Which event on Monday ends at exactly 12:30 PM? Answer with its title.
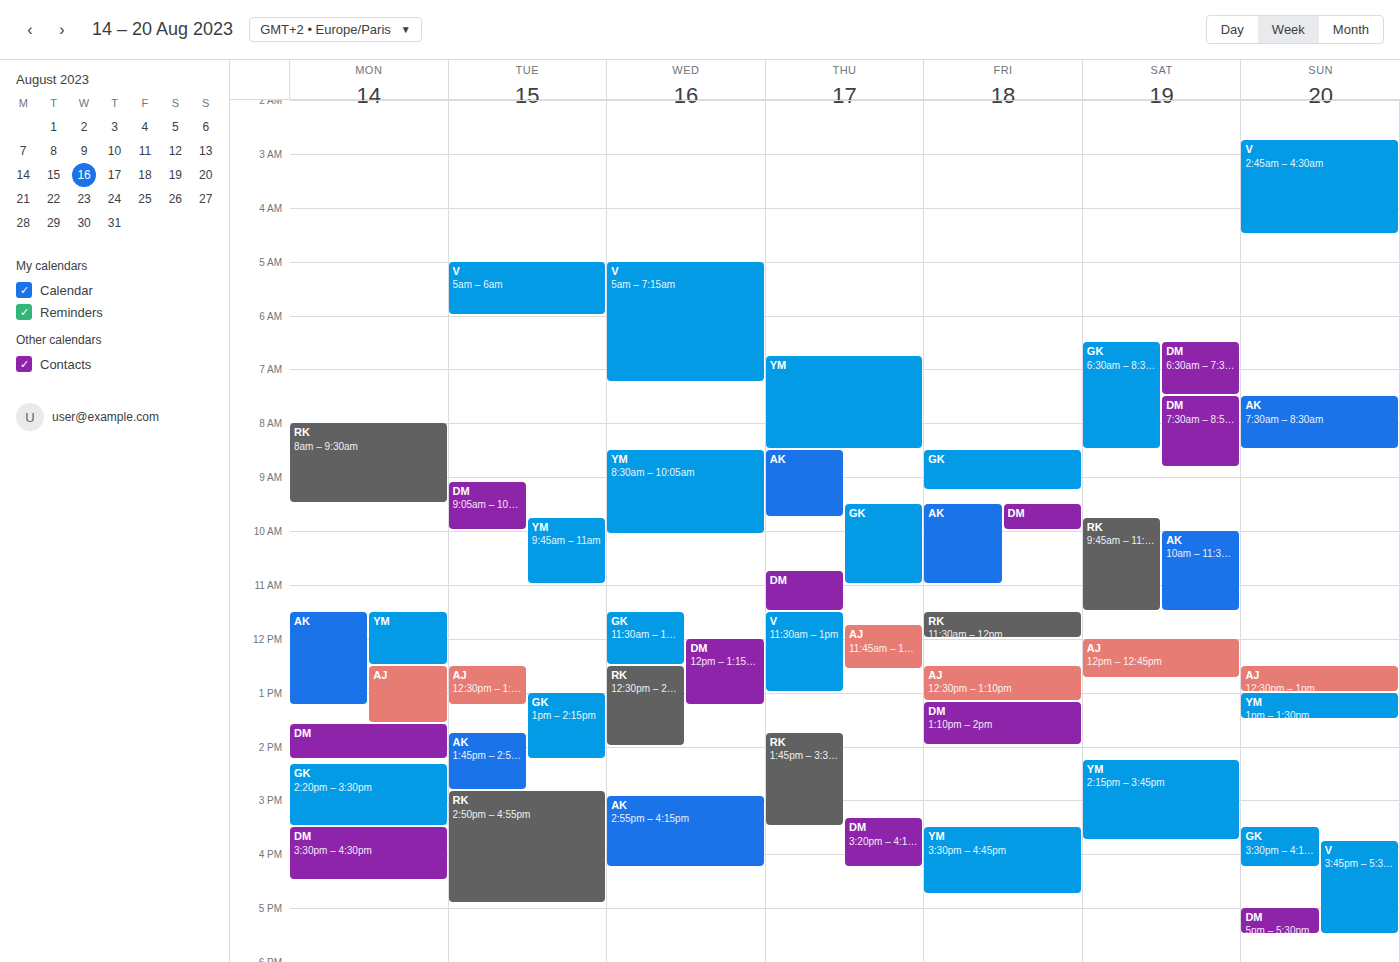
"YM"